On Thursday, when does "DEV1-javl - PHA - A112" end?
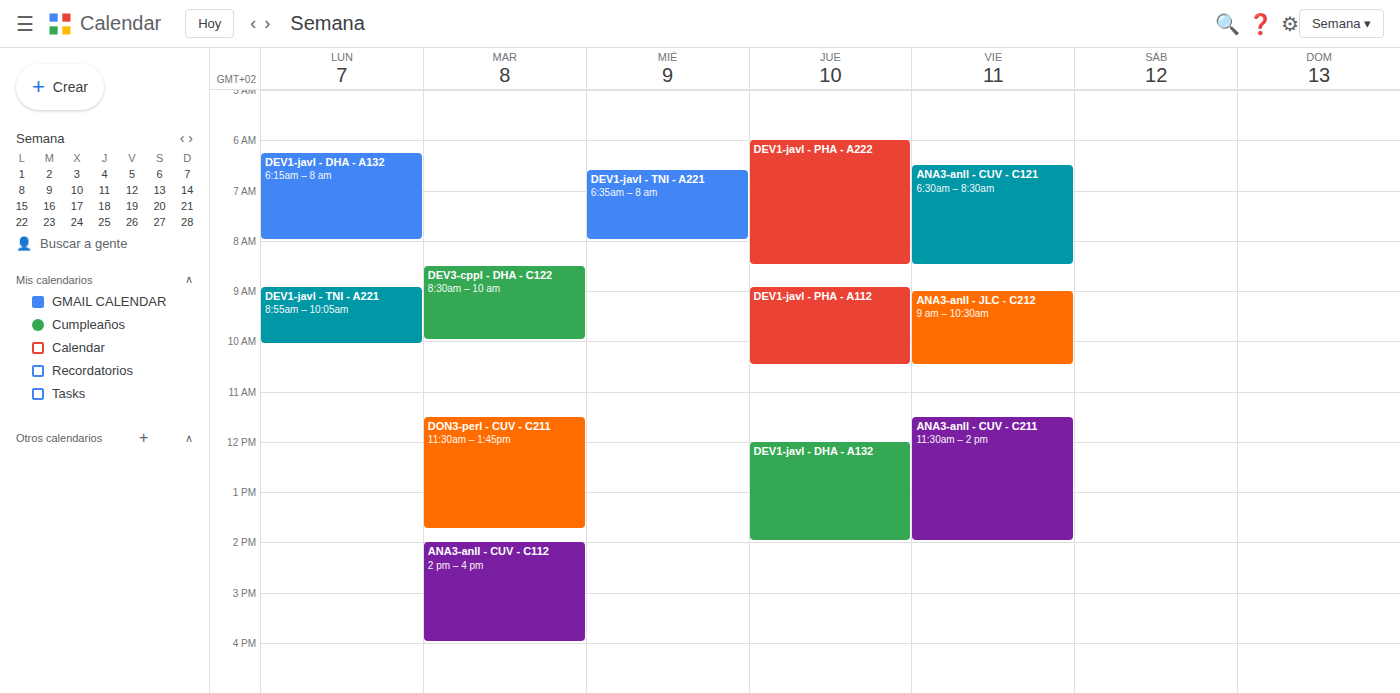
10:30 AM